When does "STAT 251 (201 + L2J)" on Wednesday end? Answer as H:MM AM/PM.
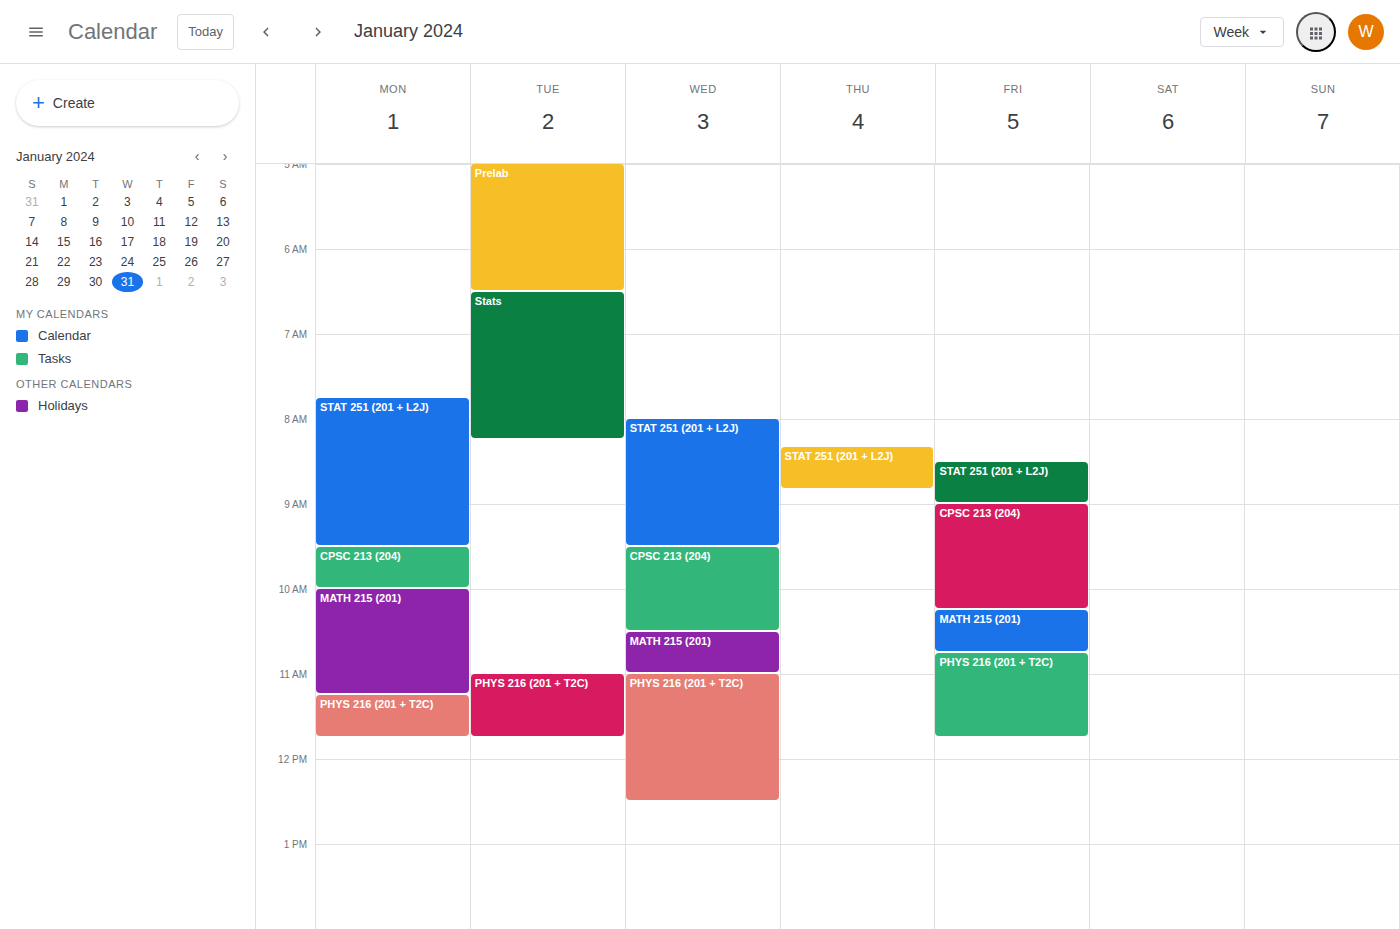
9:30 AM